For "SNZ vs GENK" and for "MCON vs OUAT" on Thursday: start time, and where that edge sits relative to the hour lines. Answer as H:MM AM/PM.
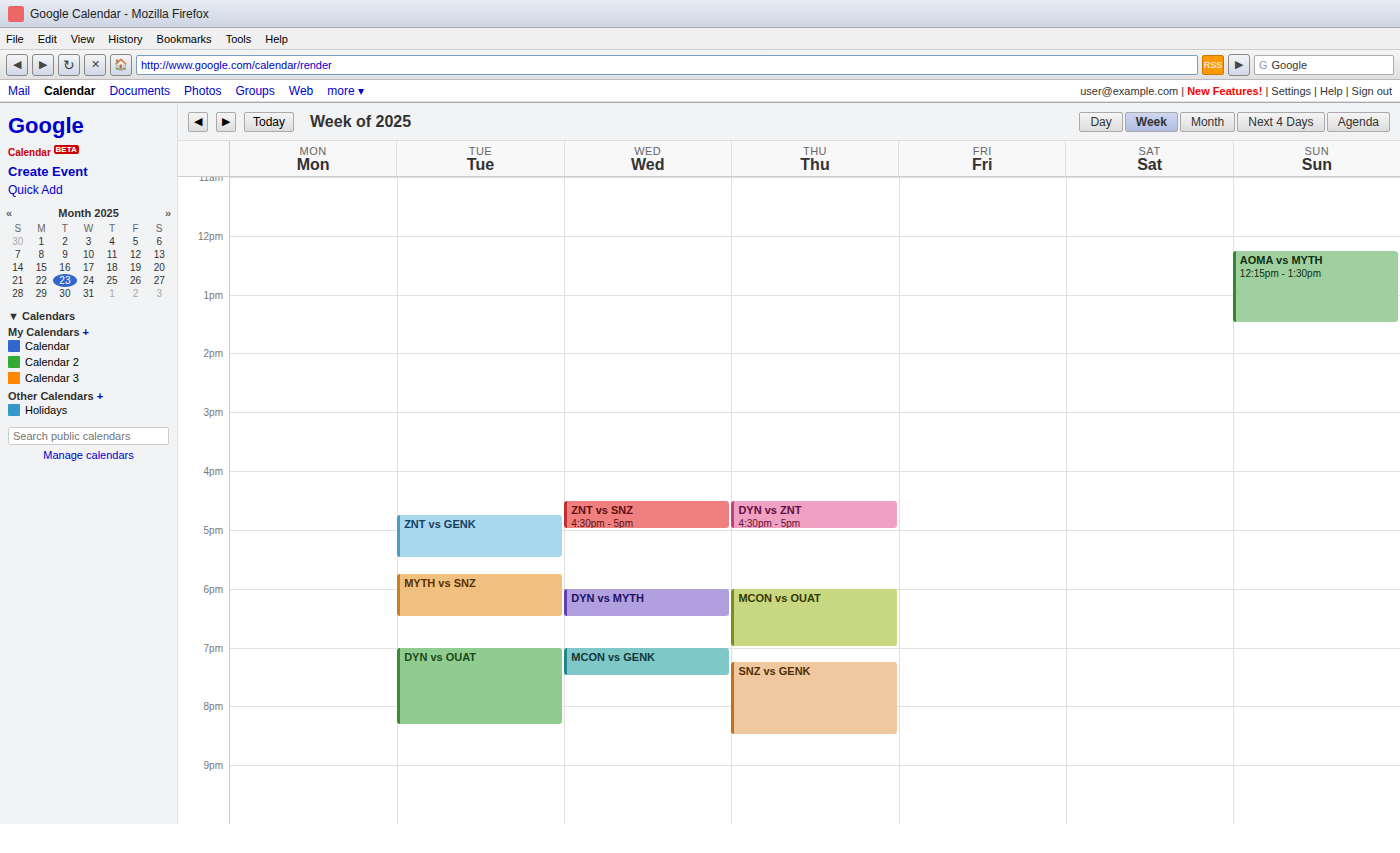
"SNZ vs GENK": 7:15 PM, neither: a quarter of the way from the 7 PM line to the 8 PM line. "MCON vs OUAT": 6:00 PM, exactly on the 6 PM line.